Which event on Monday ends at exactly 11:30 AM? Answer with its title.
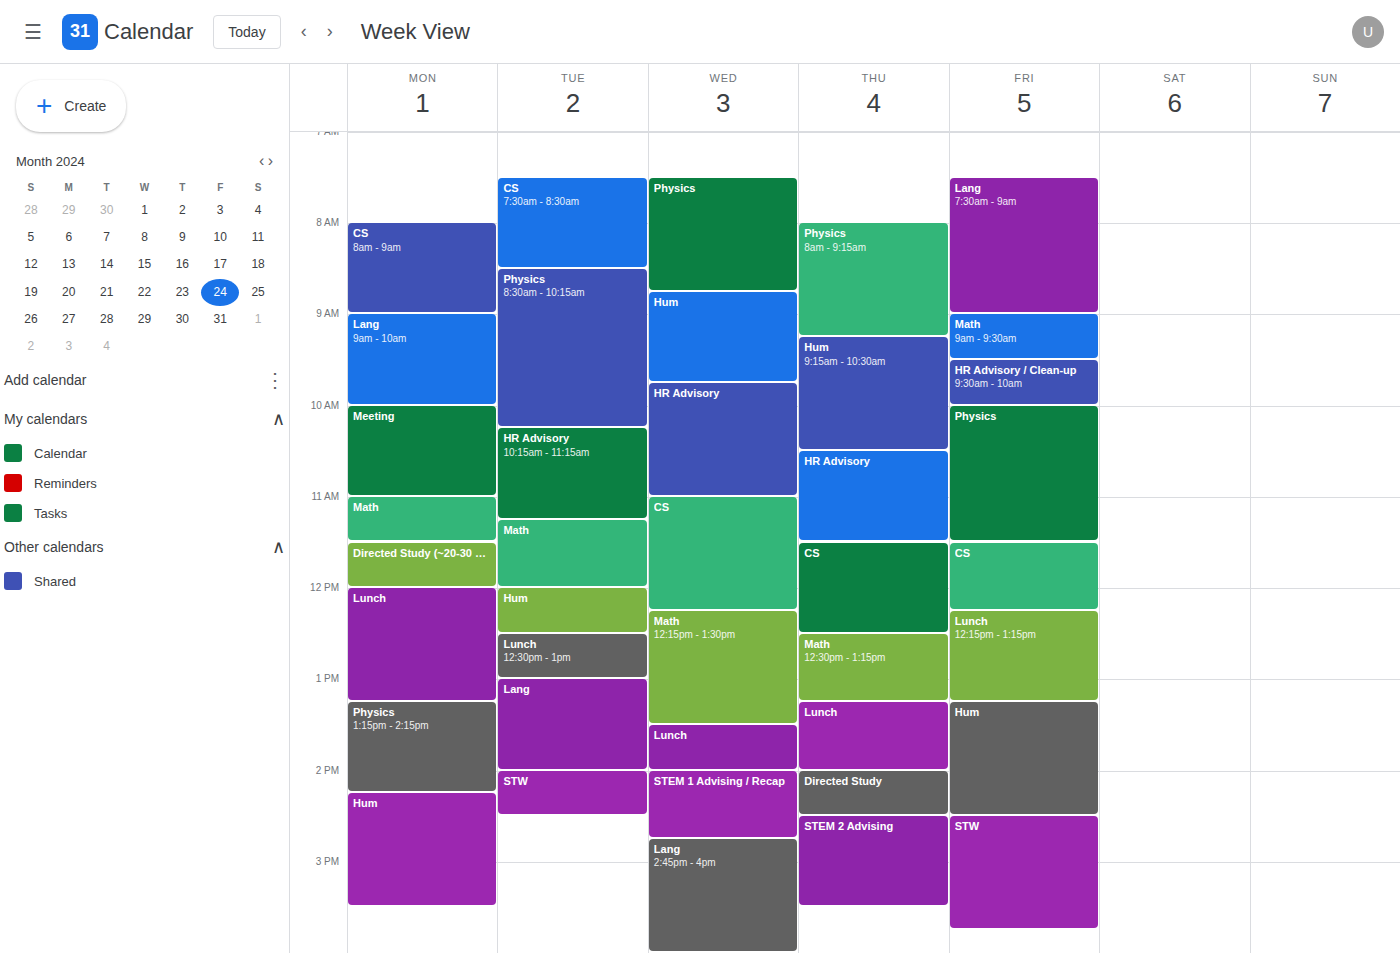
"Math"